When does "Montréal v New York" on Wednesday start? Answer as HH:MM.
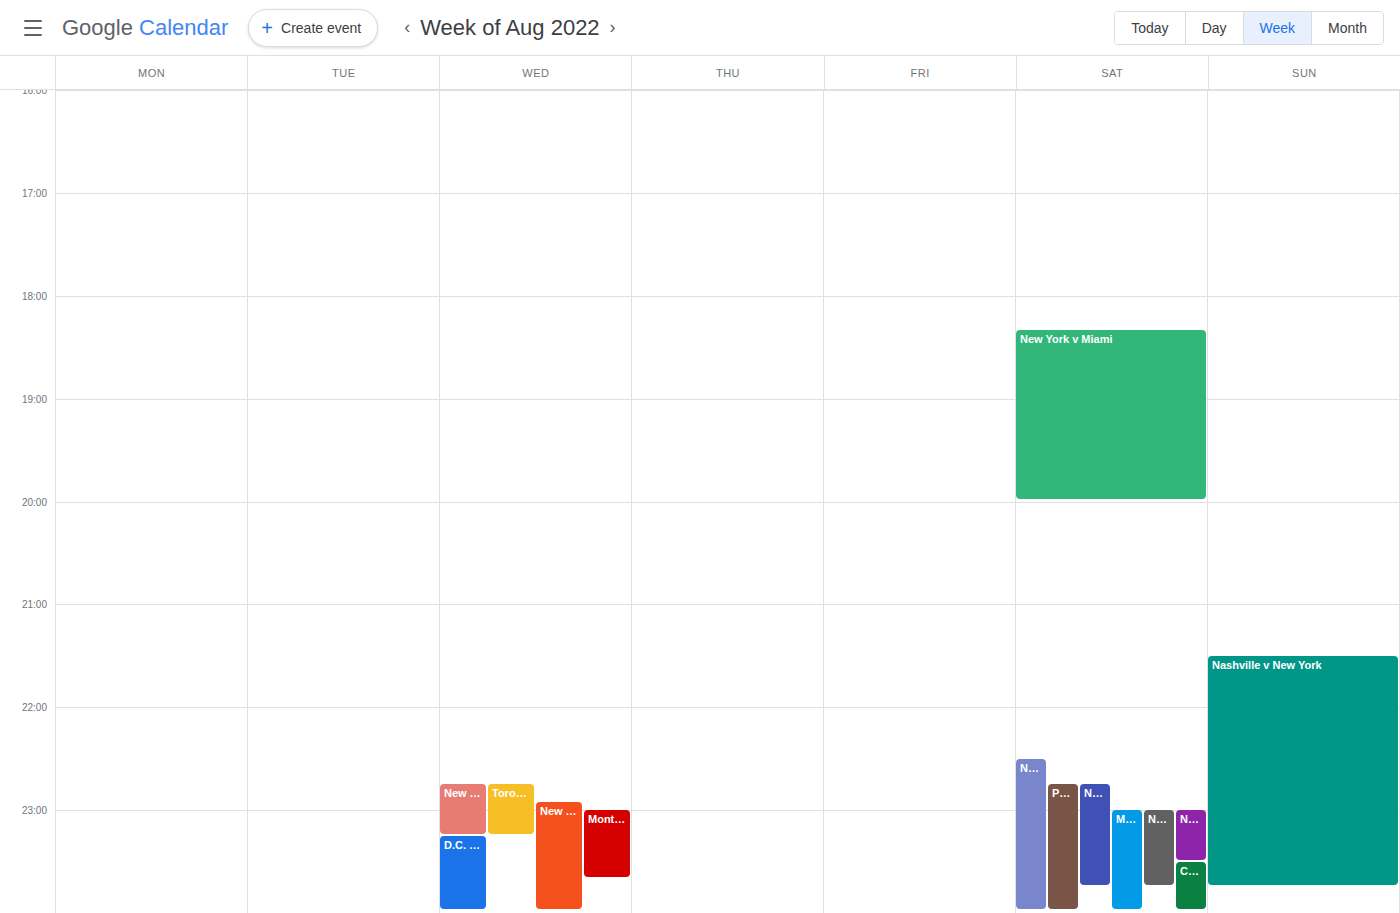
23:00